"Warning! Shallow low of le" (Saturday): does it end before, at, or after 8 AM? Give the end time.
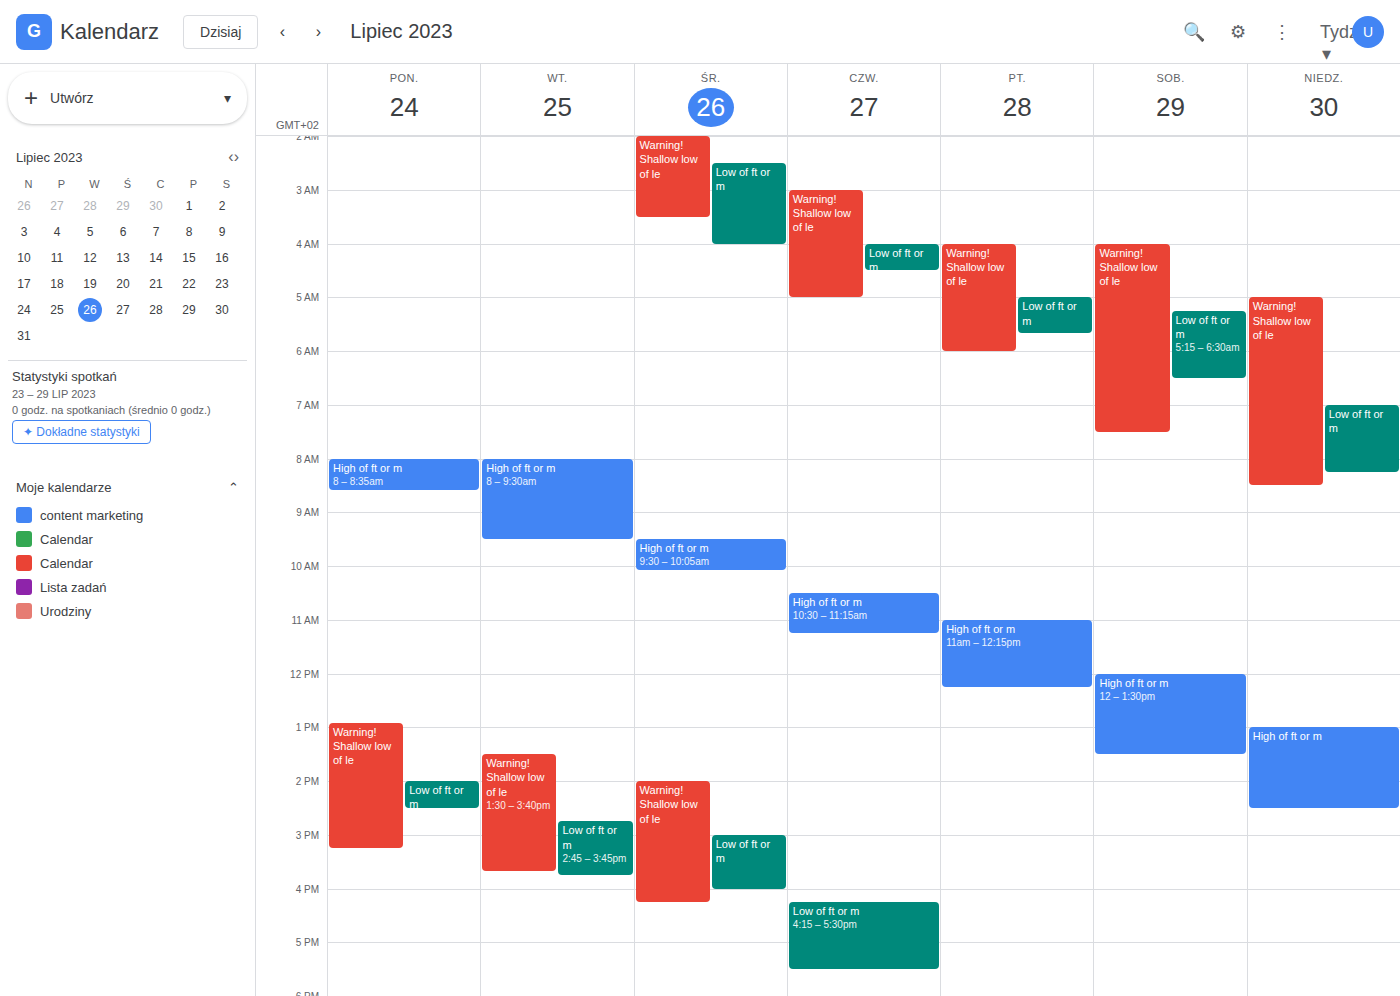
7:30 AM -- before 8 AM, 30 minutes above the 8 AM line.